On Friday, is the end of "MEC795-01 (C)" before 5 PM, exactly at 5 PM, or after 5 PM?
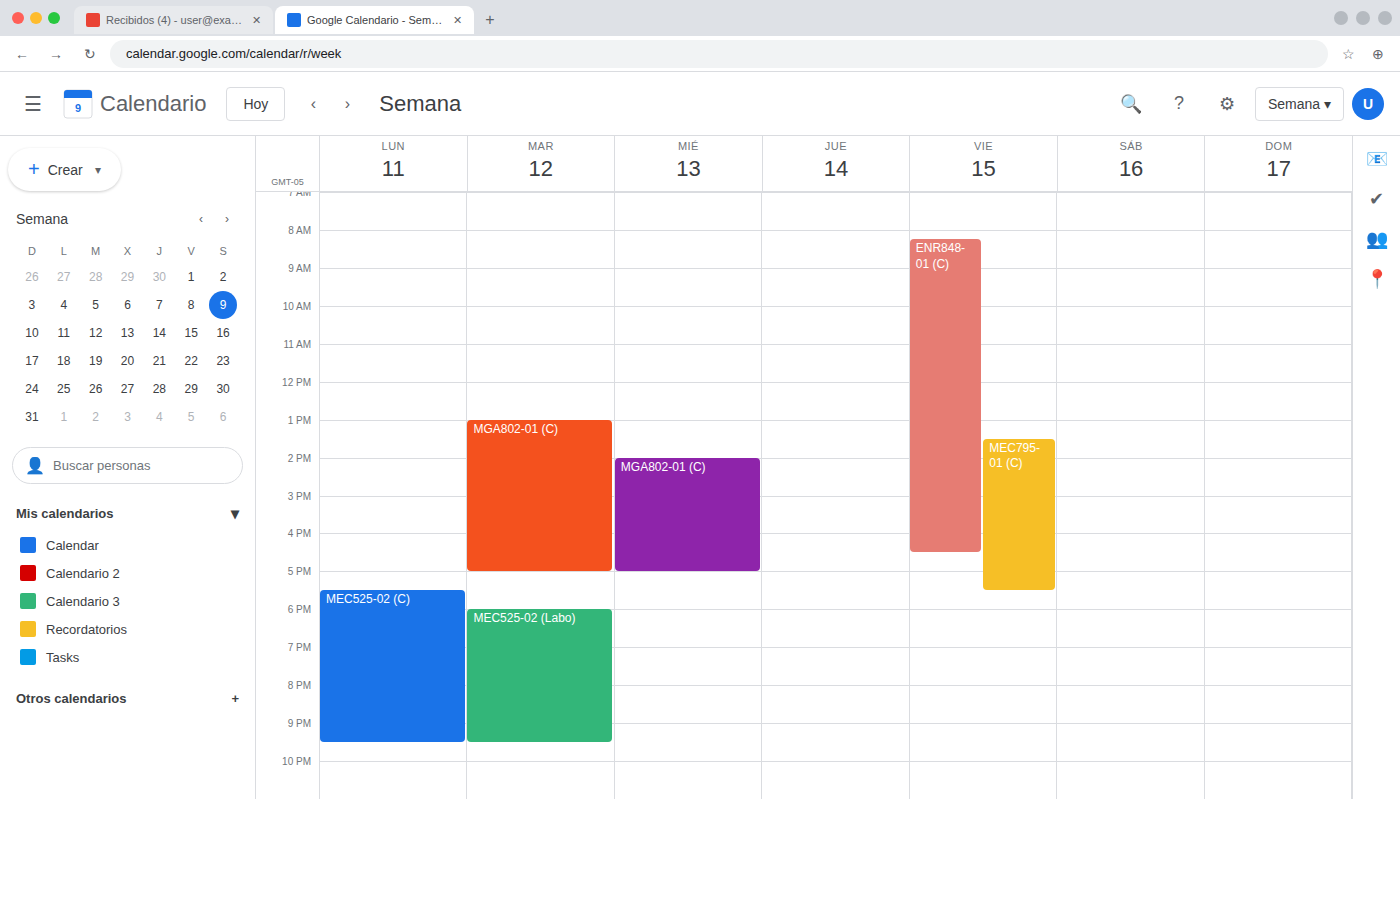
5:30 PM -- after 5 PM, 30 minutes below the 5 PM line.